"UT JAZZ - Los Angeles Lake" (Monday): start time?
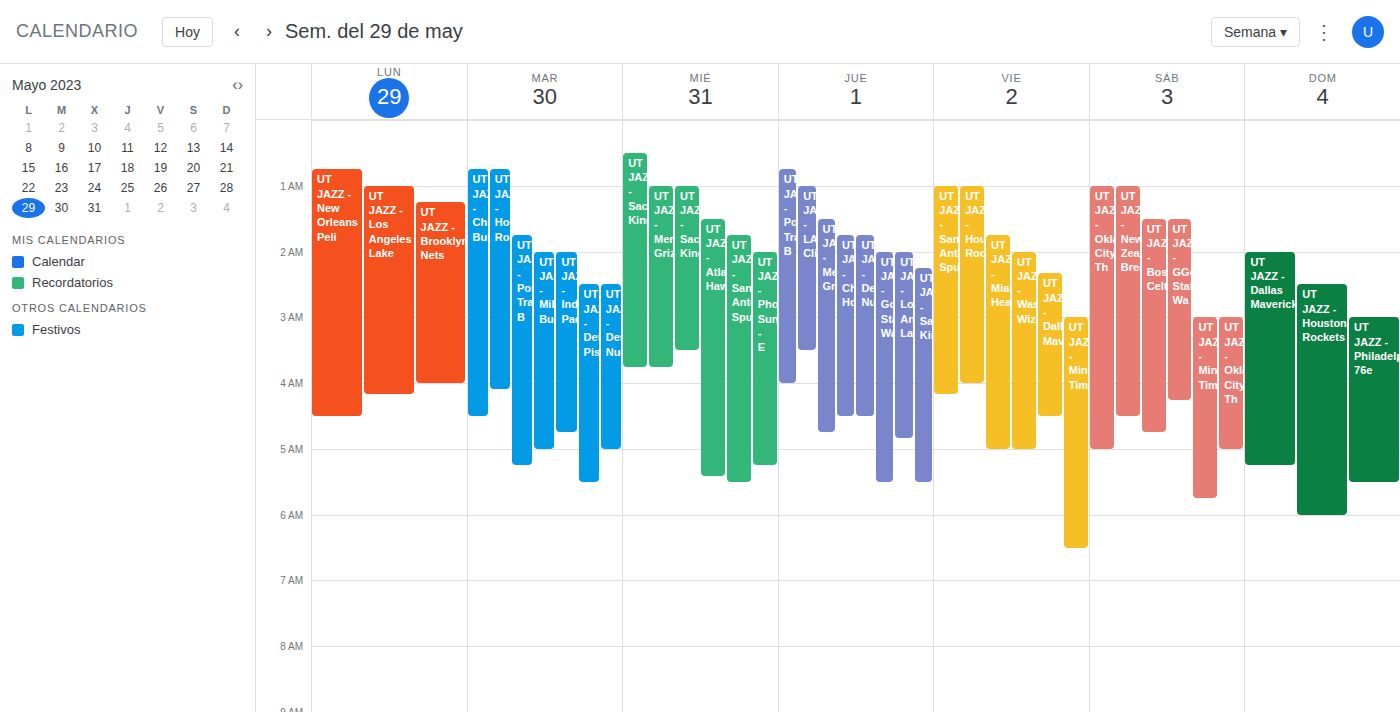
1:00 AM